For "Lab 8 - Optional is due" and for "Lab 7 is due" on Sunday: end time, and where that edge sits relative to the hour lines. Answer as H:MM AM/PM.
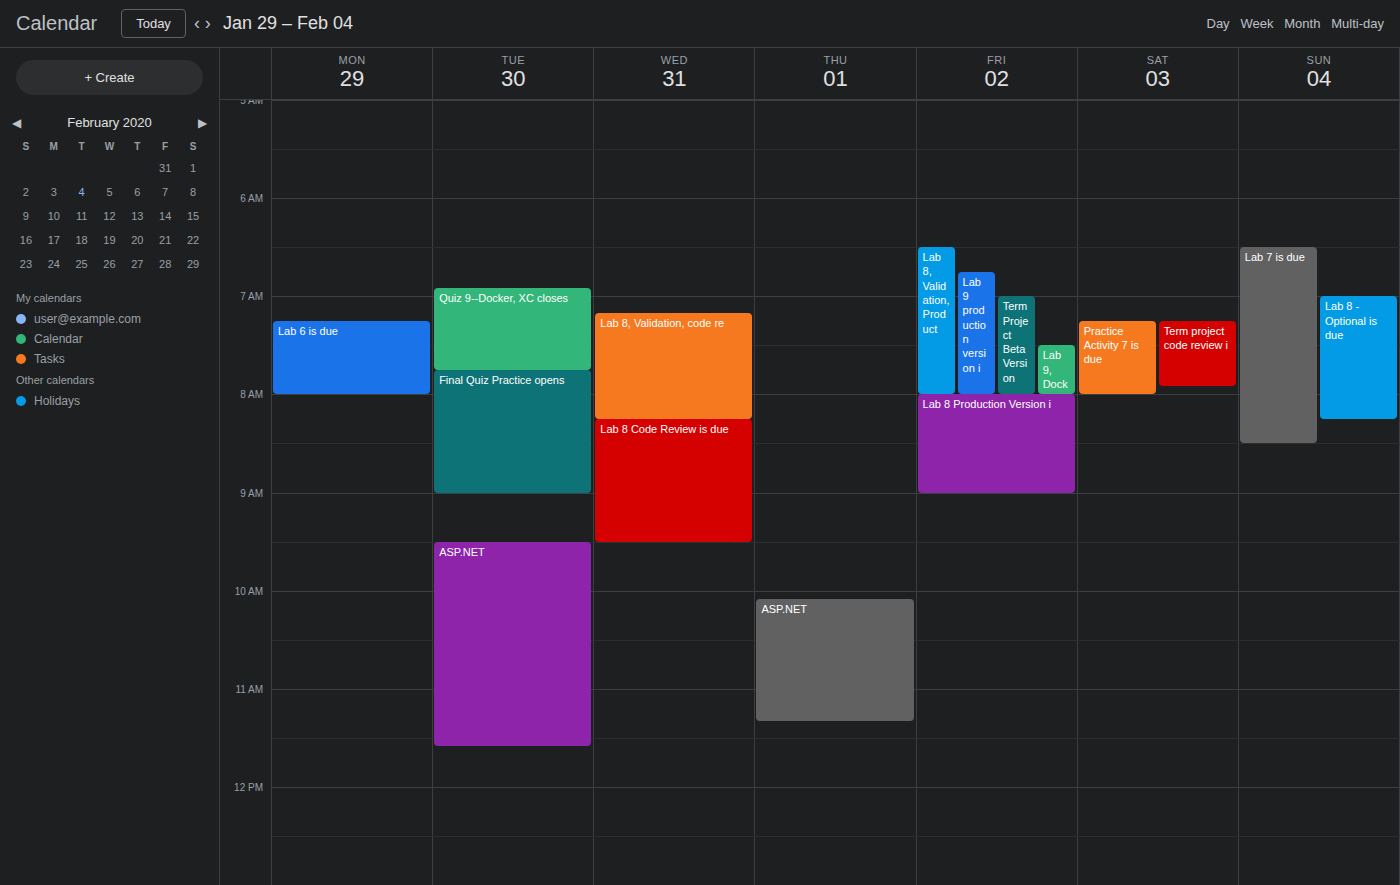
"Lab 8 - Optional is due": 8:15 AM, neither: a quarter of the way from the 8 AM line to the 9 AM line. "Lab 7 is due": 8:30 AM, halfway between the 8 AM and 9 AM lines.